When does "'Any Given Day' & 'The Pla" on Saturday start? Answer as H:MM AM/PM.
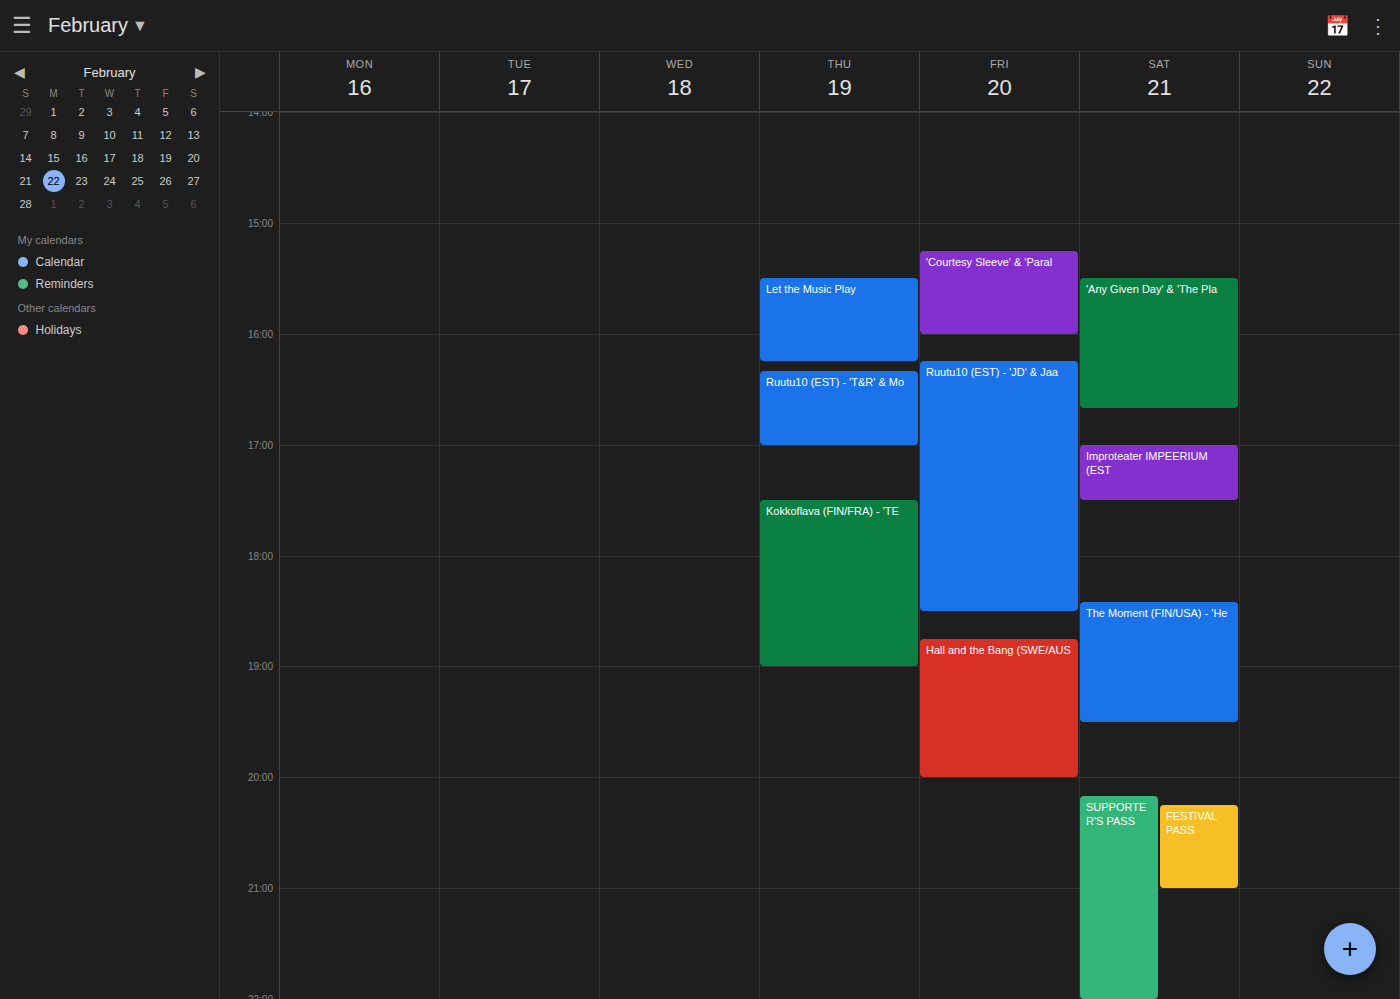
3:30 PM